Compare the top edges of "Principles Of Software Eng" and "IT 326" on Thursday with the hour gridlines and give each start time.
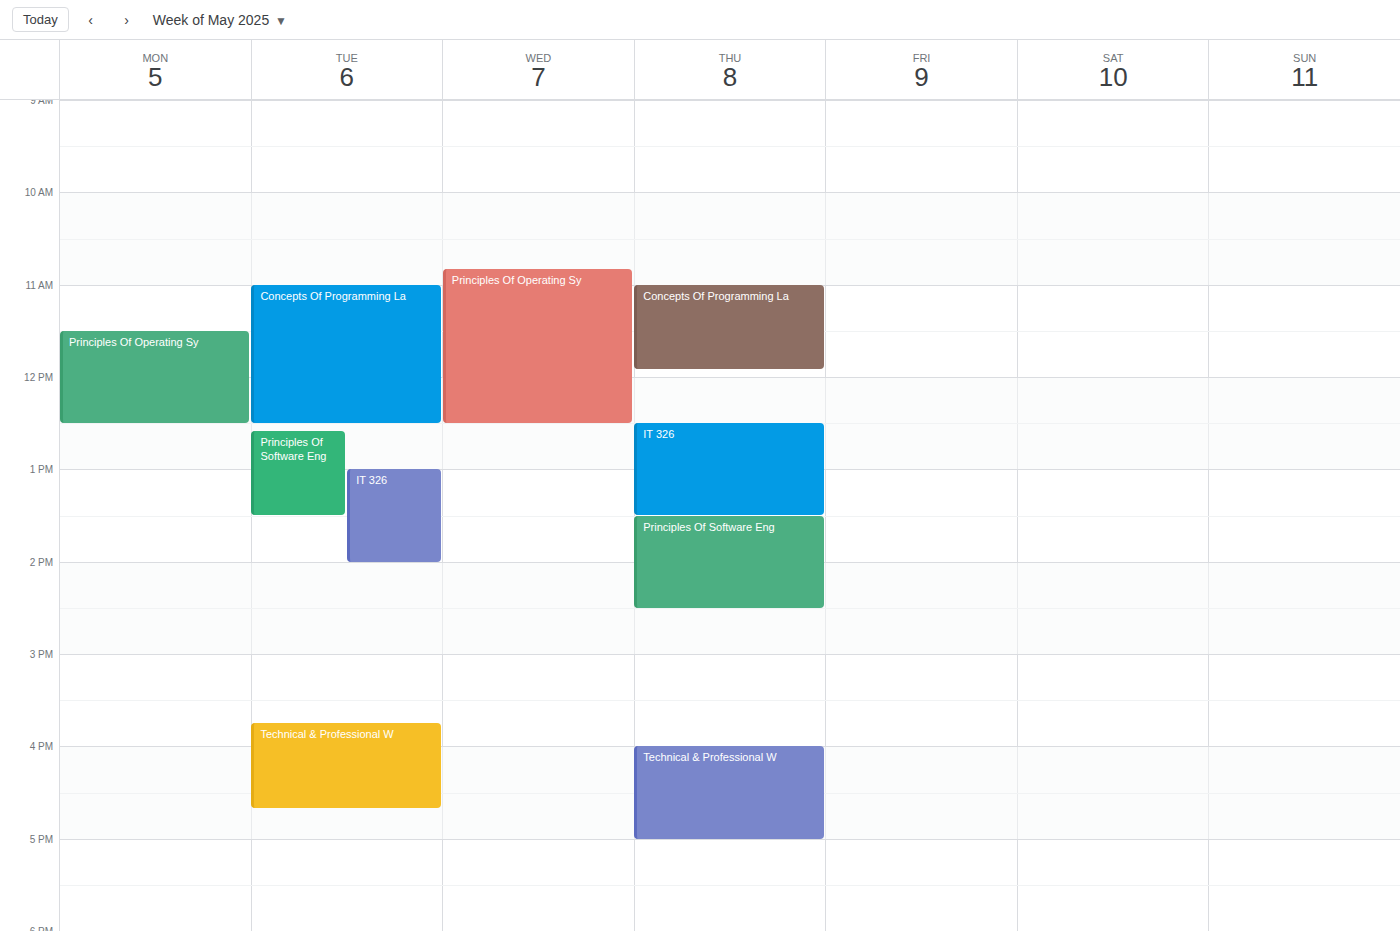
"Principles Of Software Eng": 1:30 PM, halfway between the 1 PM and 2 PM lines. "IT 326": 12:30 PM, halfway between the 12 PM and 1 PM lines.